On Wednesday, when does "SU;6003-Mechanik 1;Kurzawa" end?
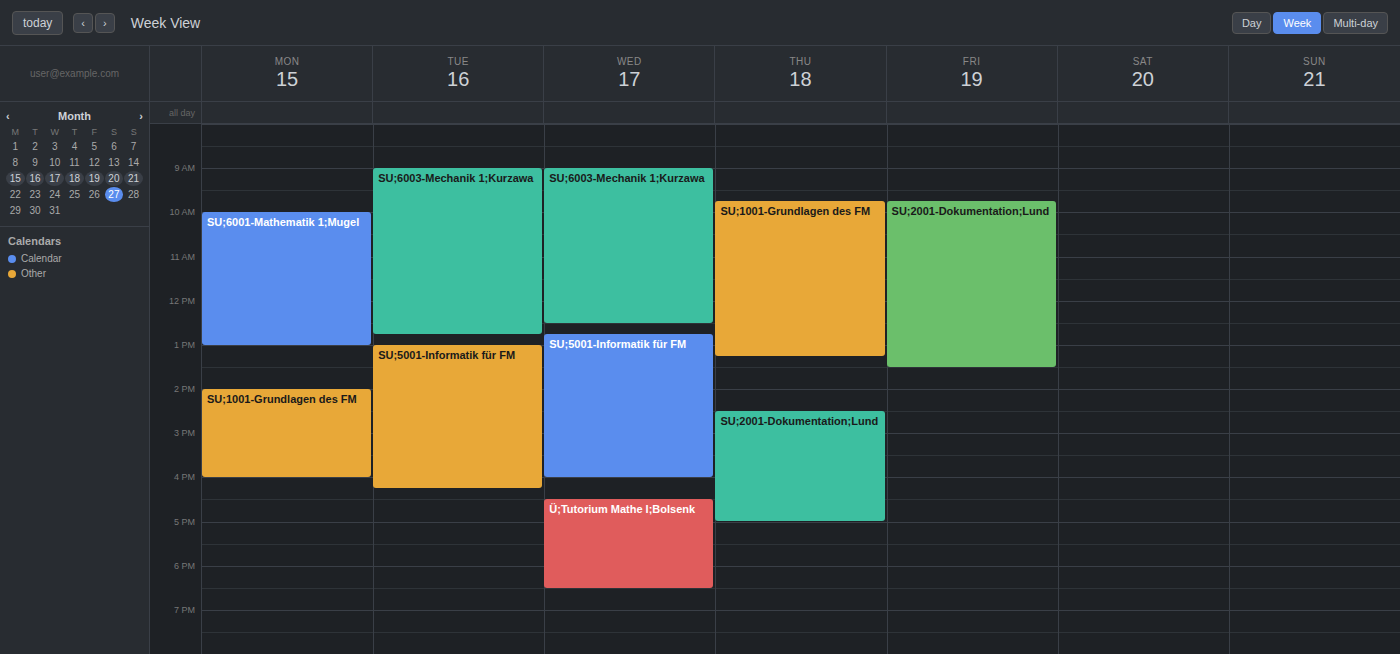
12:30 PM